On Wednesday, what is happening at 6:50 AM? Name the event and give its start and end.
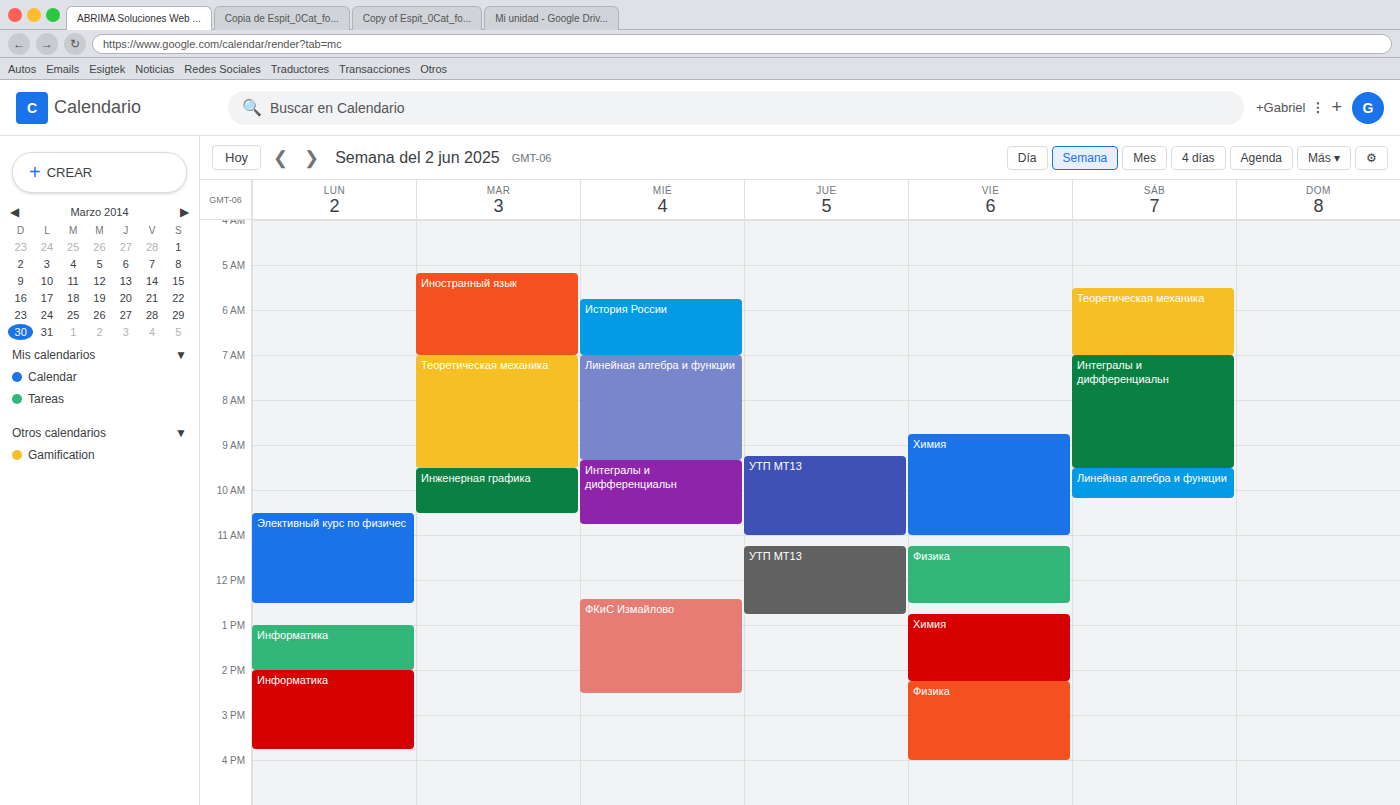
"История России", 5:45 AM to 7:00 AM